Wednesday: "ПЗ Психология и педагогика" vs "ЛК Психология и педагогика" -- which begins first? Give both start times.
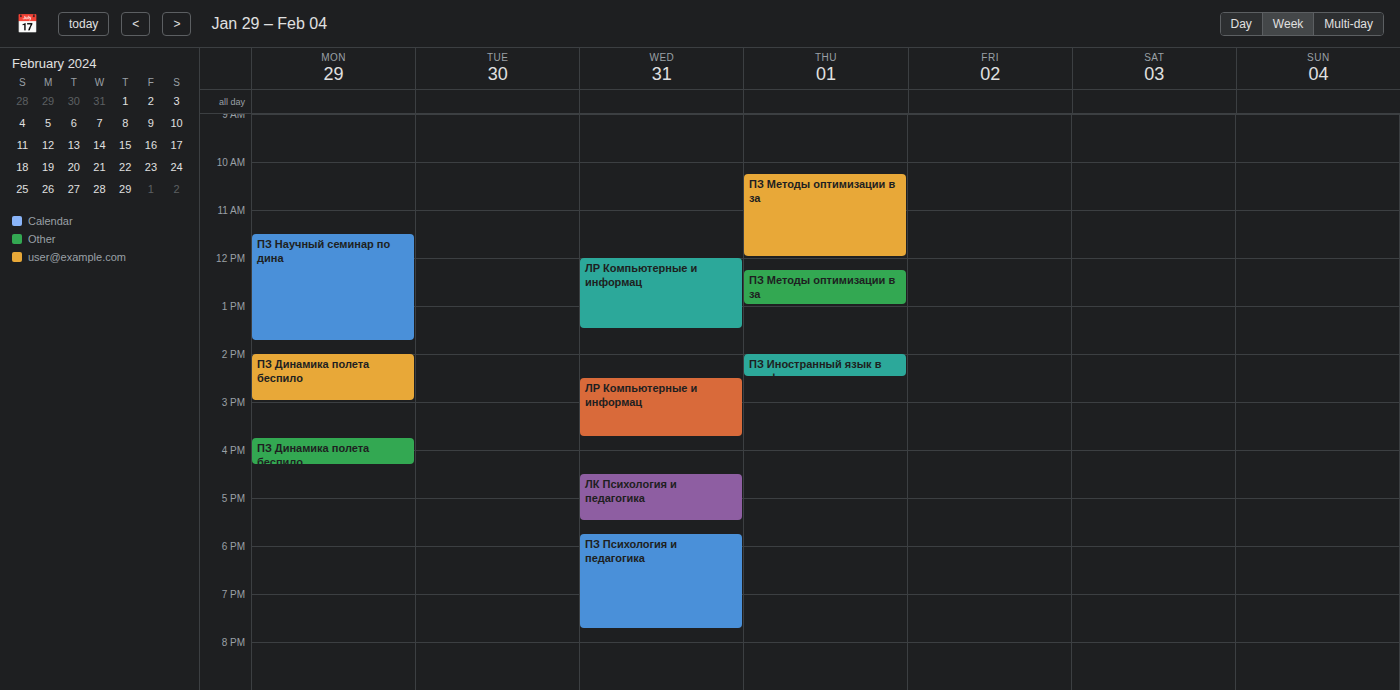
"ЛК Психология и педагогика" 4:30 PM; "ПЗ Психология и педагогика" 5:45 PM.